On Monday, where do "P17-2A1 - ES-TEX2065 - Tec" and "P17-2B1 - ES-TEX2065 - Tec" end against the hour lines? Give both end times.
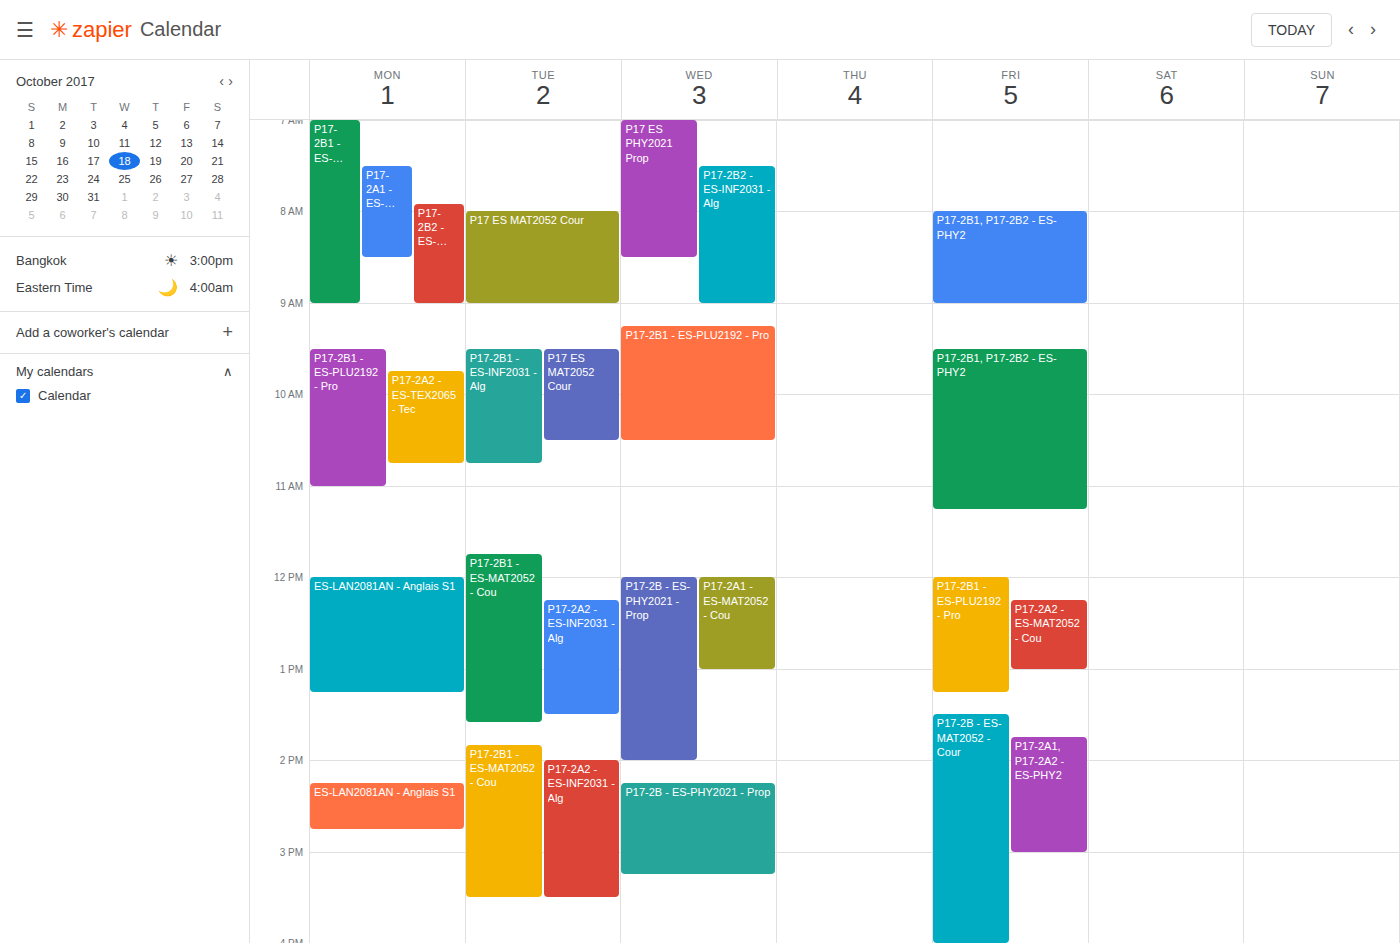
"P17-2A1 - ES-TEX2065 - Tec": 8:30 AM, halfway between the 8 AM and 9 AM lines. "P17-2B1 - ES-TEX2065 - Tec": 9:00 AM, exactly on the 9 AM line.